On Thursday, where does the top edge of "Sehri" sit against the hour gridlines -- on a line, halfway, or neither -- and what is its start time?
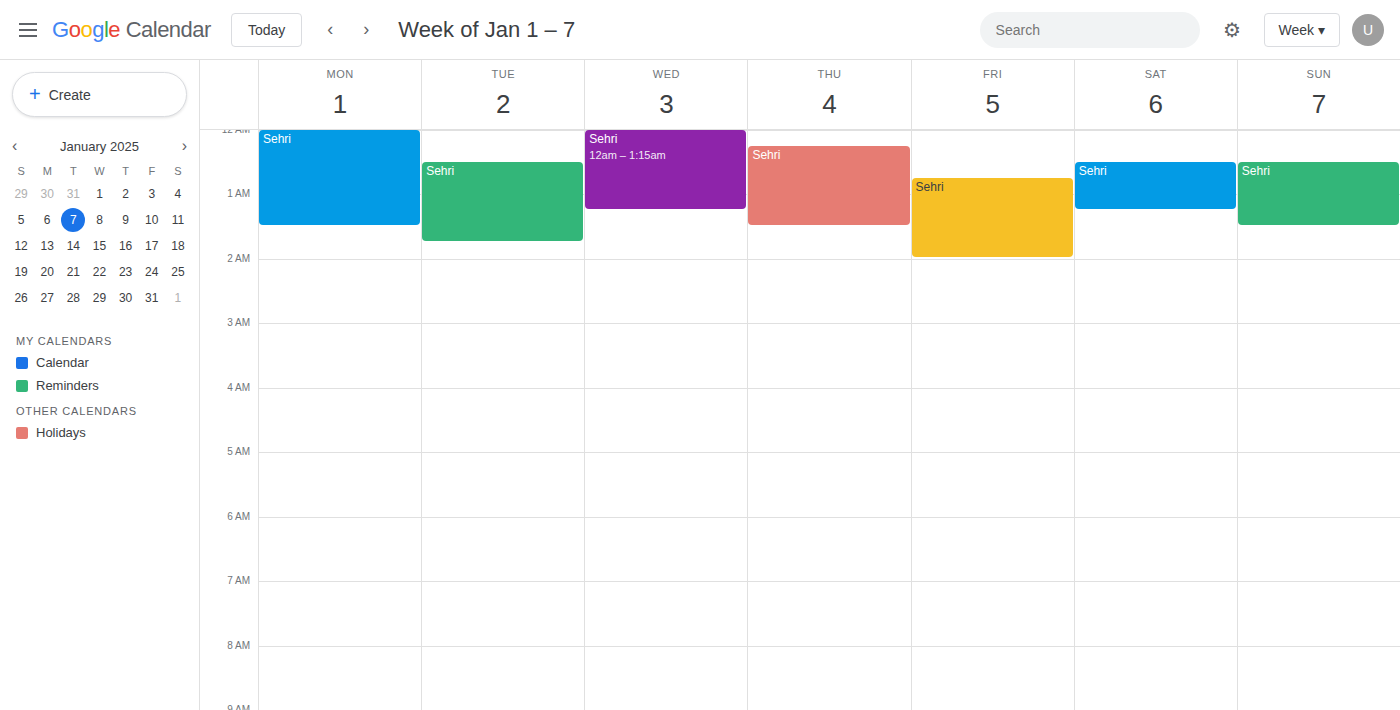
12:15 AM -- neither: a quarter of the way from the 12 AM line to the 1 AM line.